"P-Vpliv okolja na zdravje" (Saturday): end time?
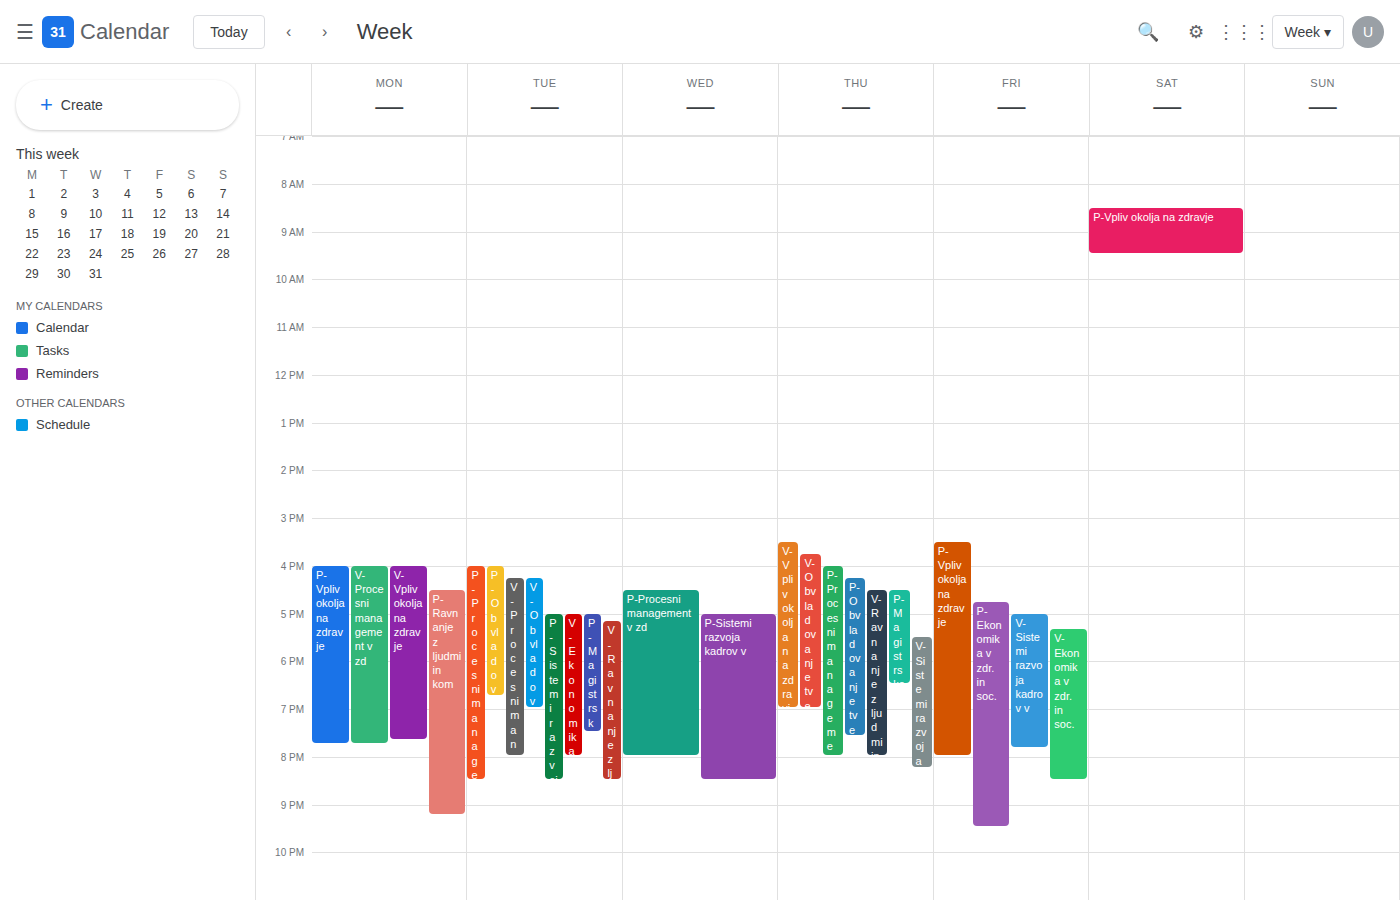
9:30 AM